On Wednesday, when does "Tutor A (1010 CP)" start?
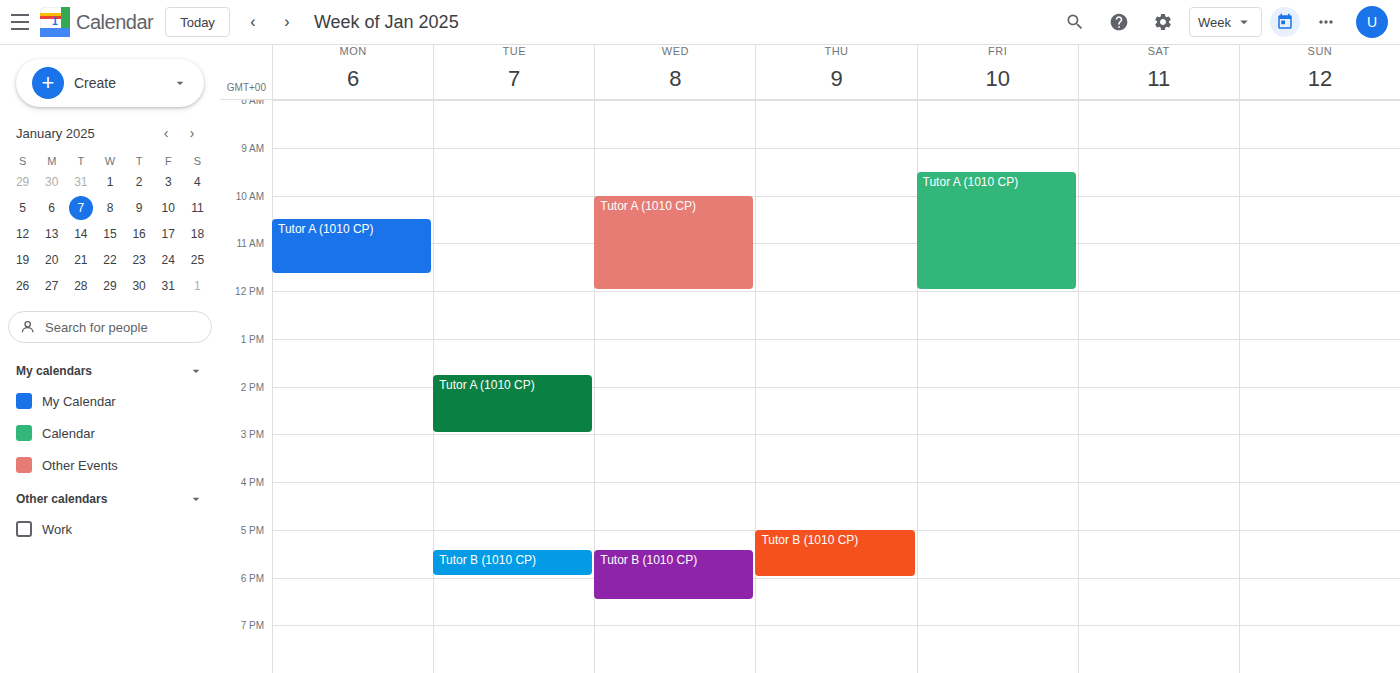
10:00